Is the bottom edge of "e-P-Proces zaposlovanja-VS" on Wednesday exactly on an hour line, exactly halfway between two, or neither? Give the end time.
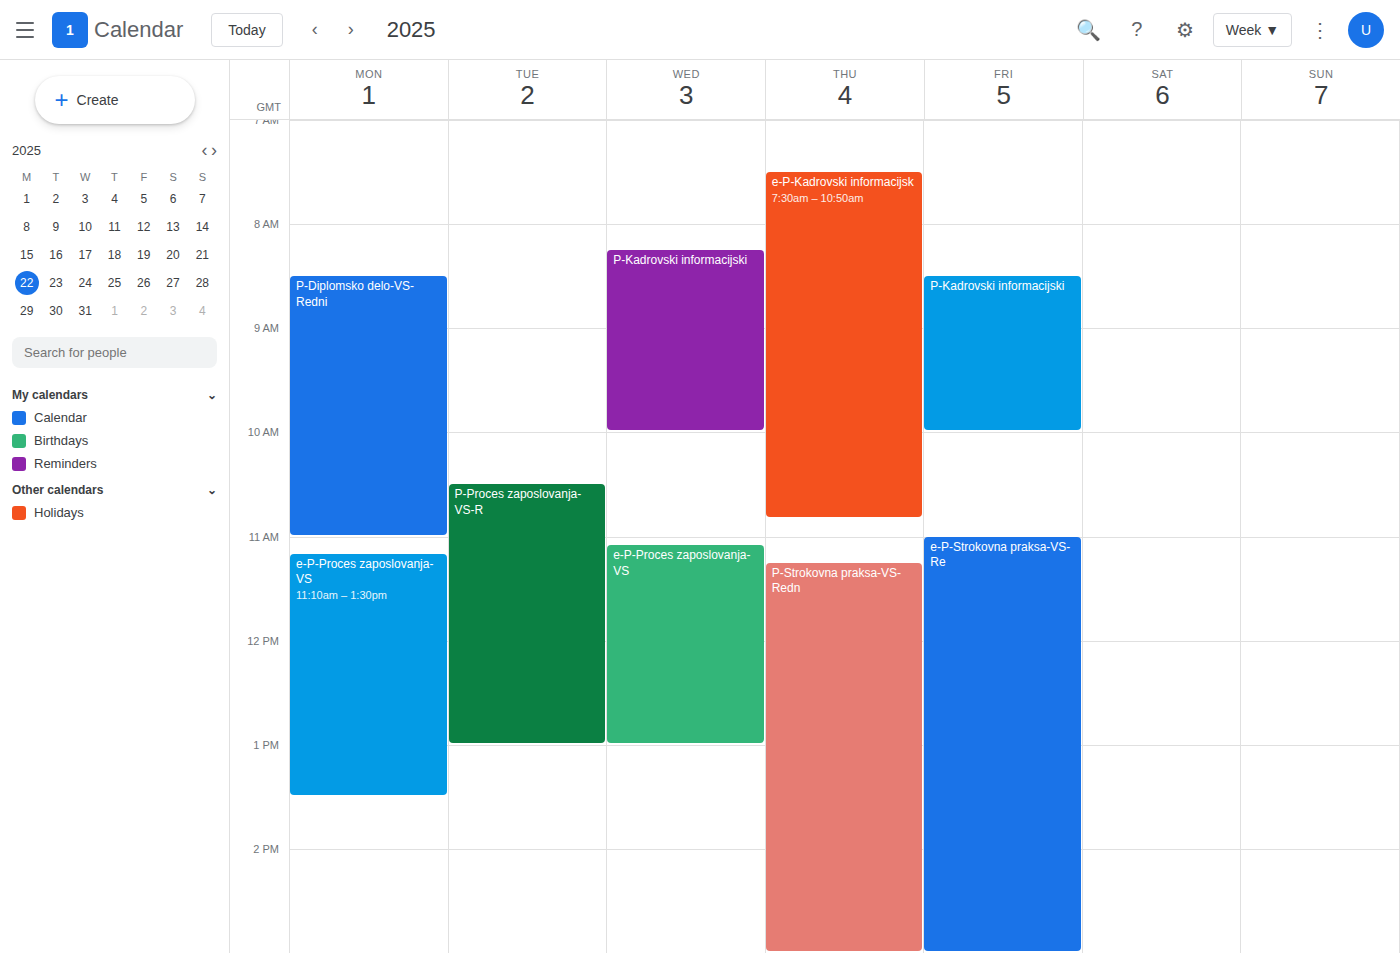
1:00 PM -- exactly on the 1 PM line.